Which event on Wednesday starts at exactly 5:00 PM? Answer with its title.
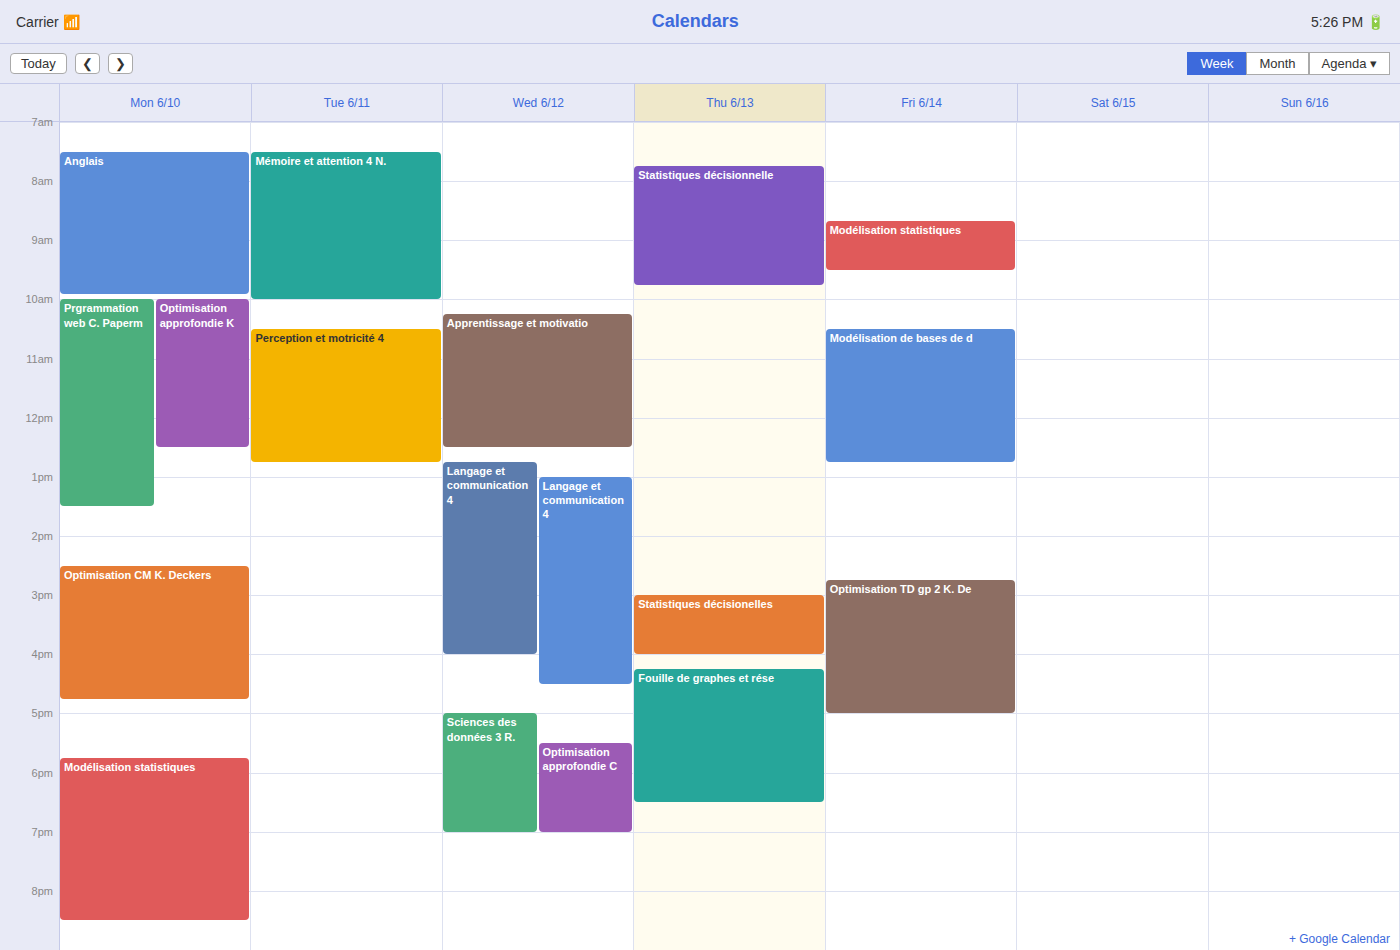
"Sciences des données 3 R."